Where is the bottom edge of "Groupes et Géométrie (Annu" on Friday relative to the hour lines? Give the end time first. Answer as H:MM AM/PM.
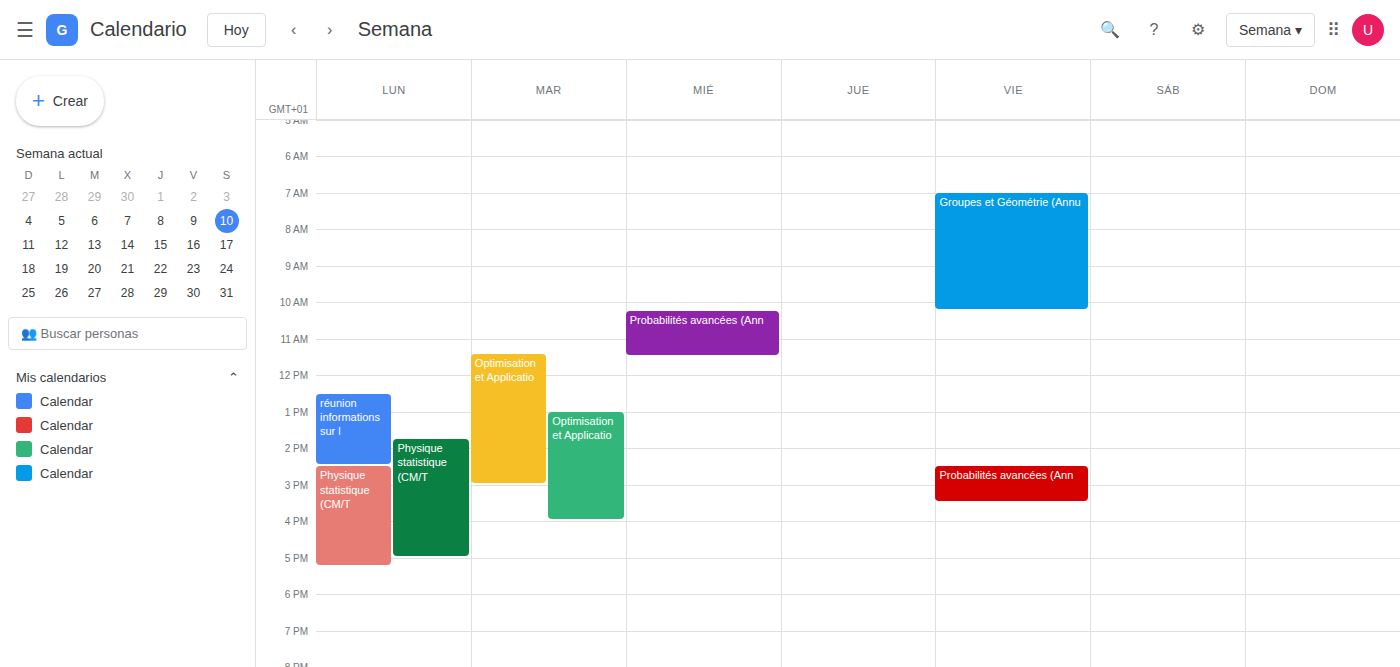
10:15 AM -- neither: a quarter of the way from the 10 AM line to the 11 AM line.